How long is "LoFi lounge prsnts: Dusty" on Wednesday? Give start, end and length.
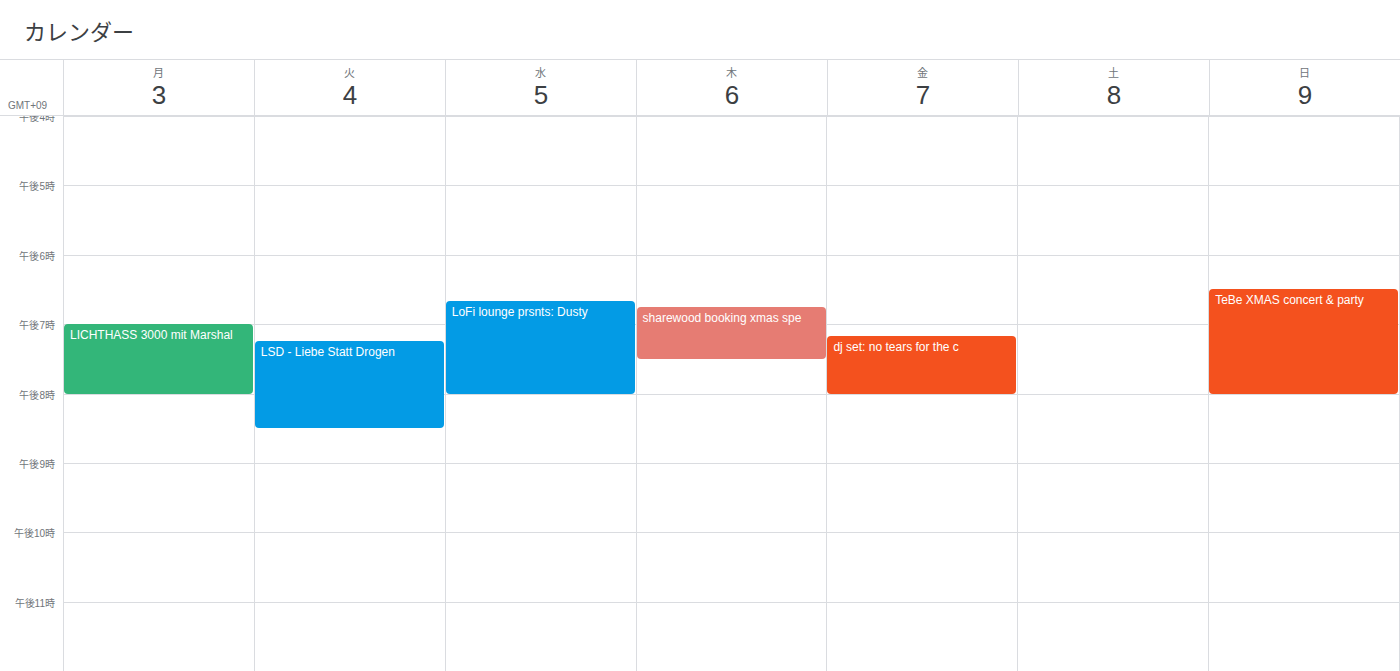
6:40 PM to 8:00 PM, 1 hour 20 minutes